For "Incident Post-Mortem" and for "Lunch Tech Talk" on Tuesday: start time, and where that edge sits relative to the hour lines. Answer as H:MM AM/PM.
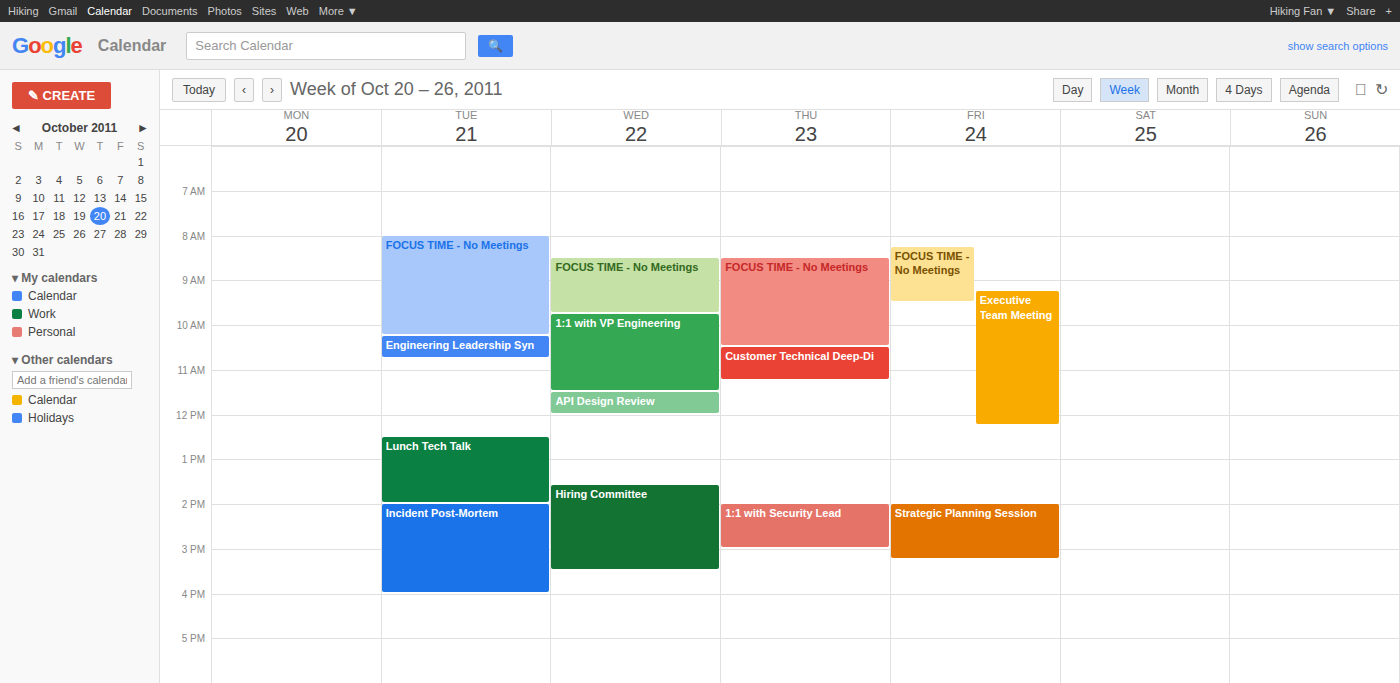
"Incident Post-Mortem": 2:00 PM, exactly on the 2 PM line. "Lunch Tech Talk": 12:30 PM, halfway between the 12 PM and 1 PM lines.